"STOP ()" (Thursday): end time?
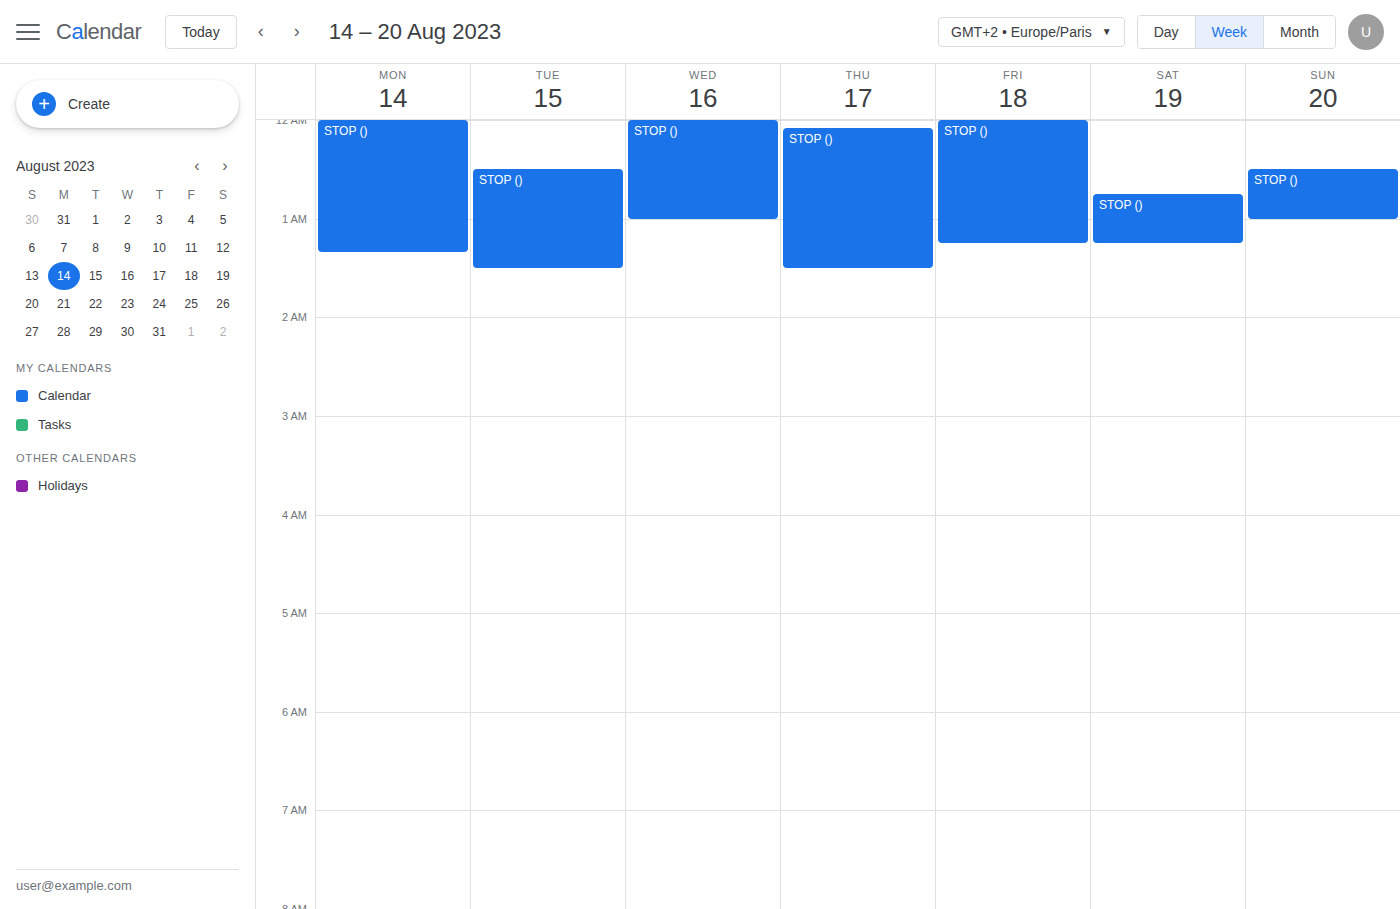
1:30 AM